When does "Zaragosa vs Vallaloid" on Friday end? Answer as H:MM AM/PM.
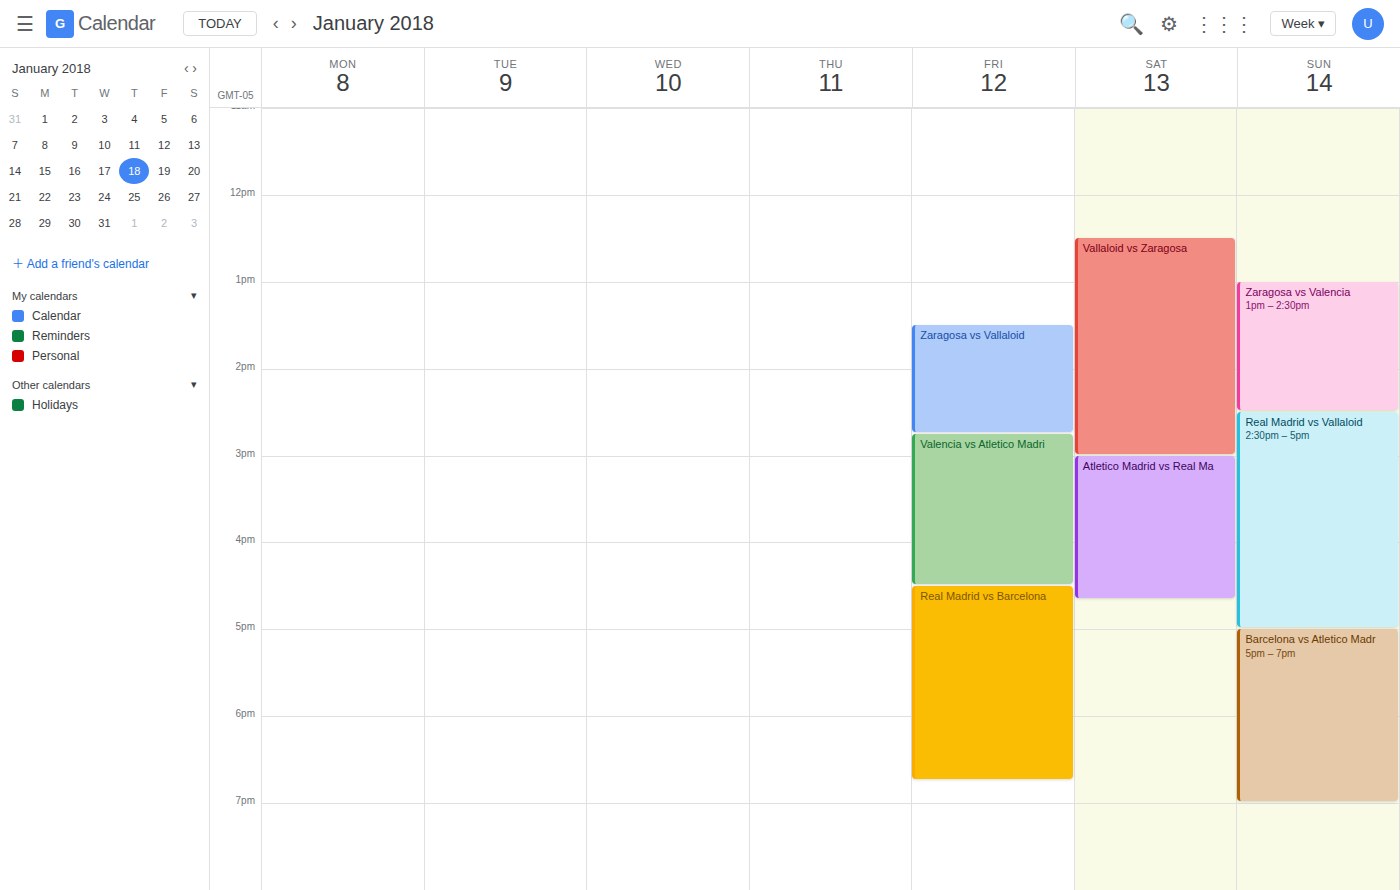
2:45 PM